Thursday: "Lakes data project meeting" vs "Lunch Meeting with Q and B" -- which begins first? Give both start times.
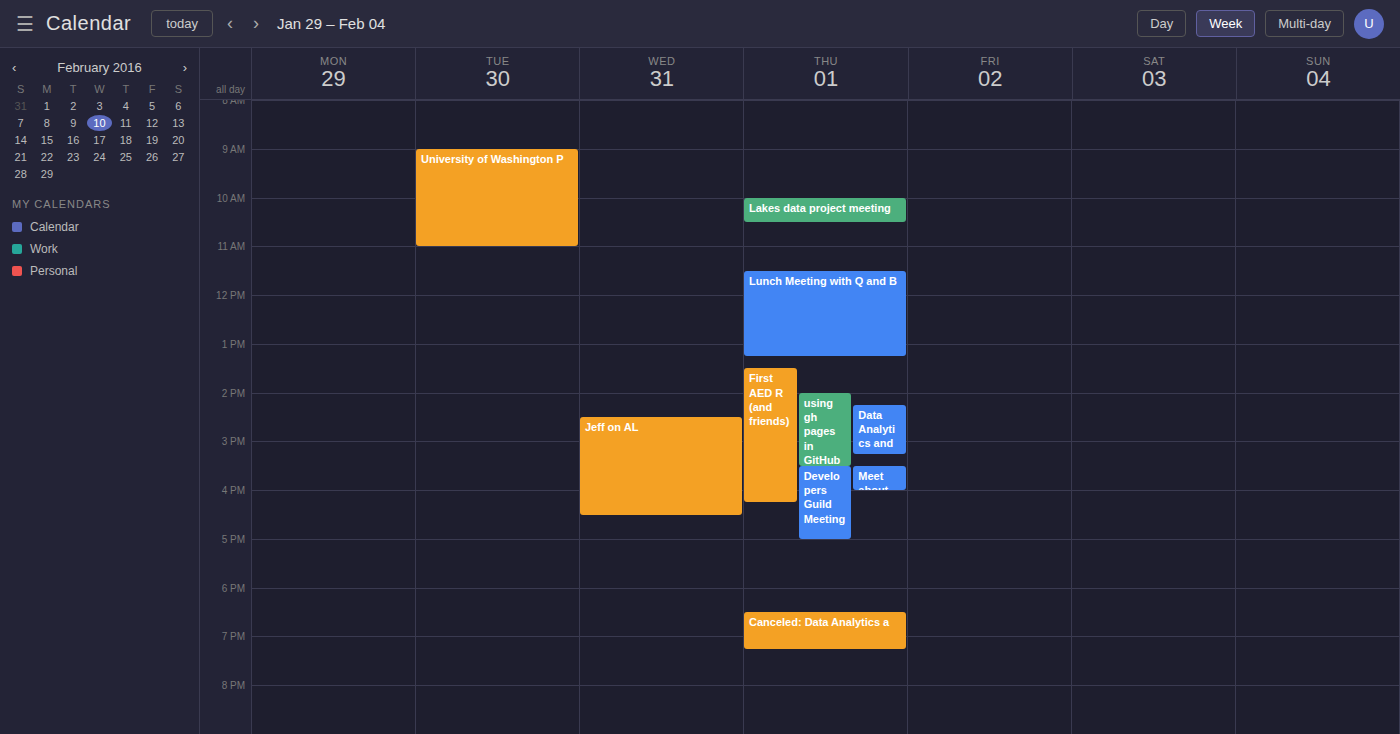
"Lakes data project meeting" 10:00 AM; "Lunch Meeting with Q and B" 11:30 AM.